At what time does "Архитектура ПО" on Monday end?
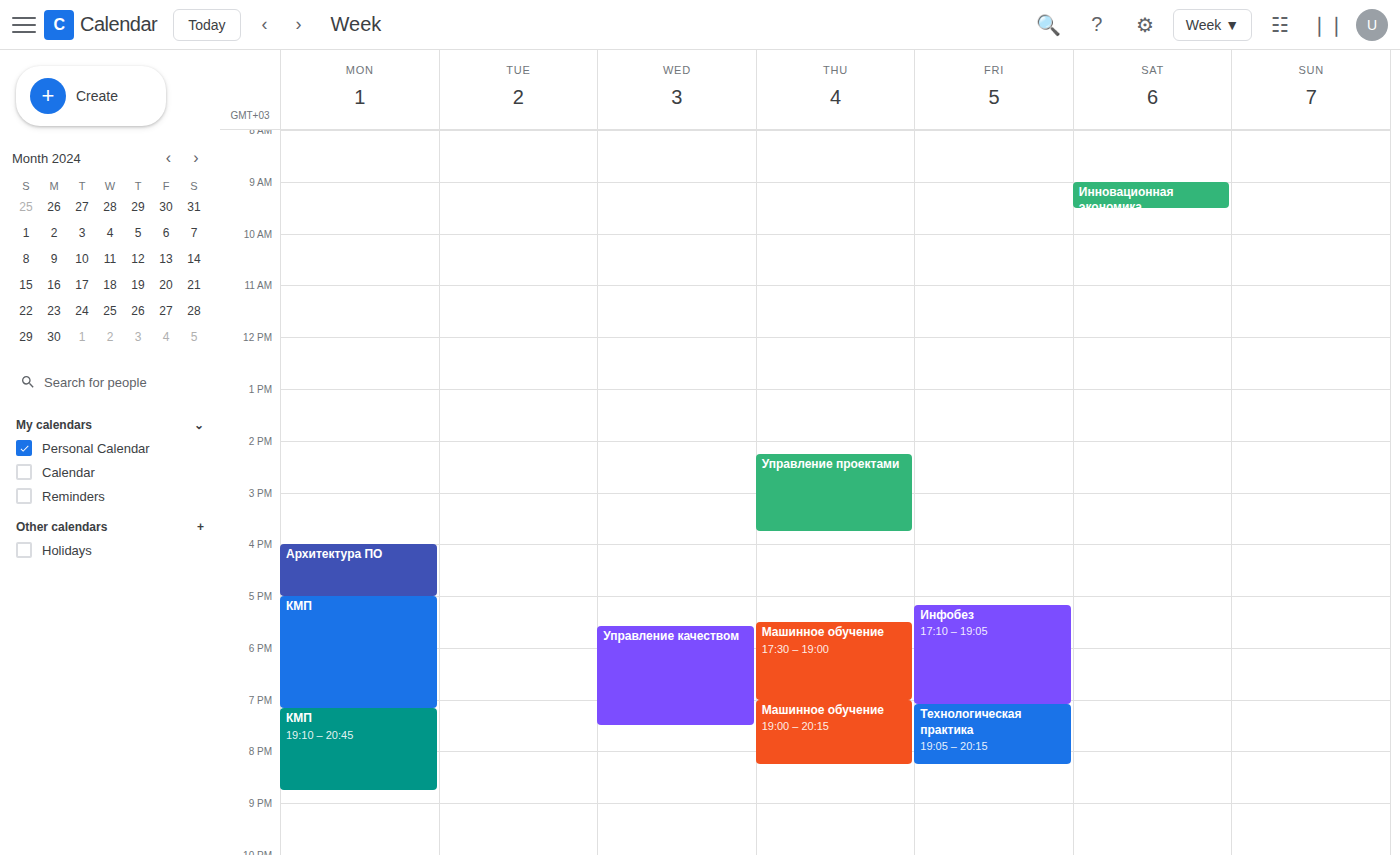
5:00 PM